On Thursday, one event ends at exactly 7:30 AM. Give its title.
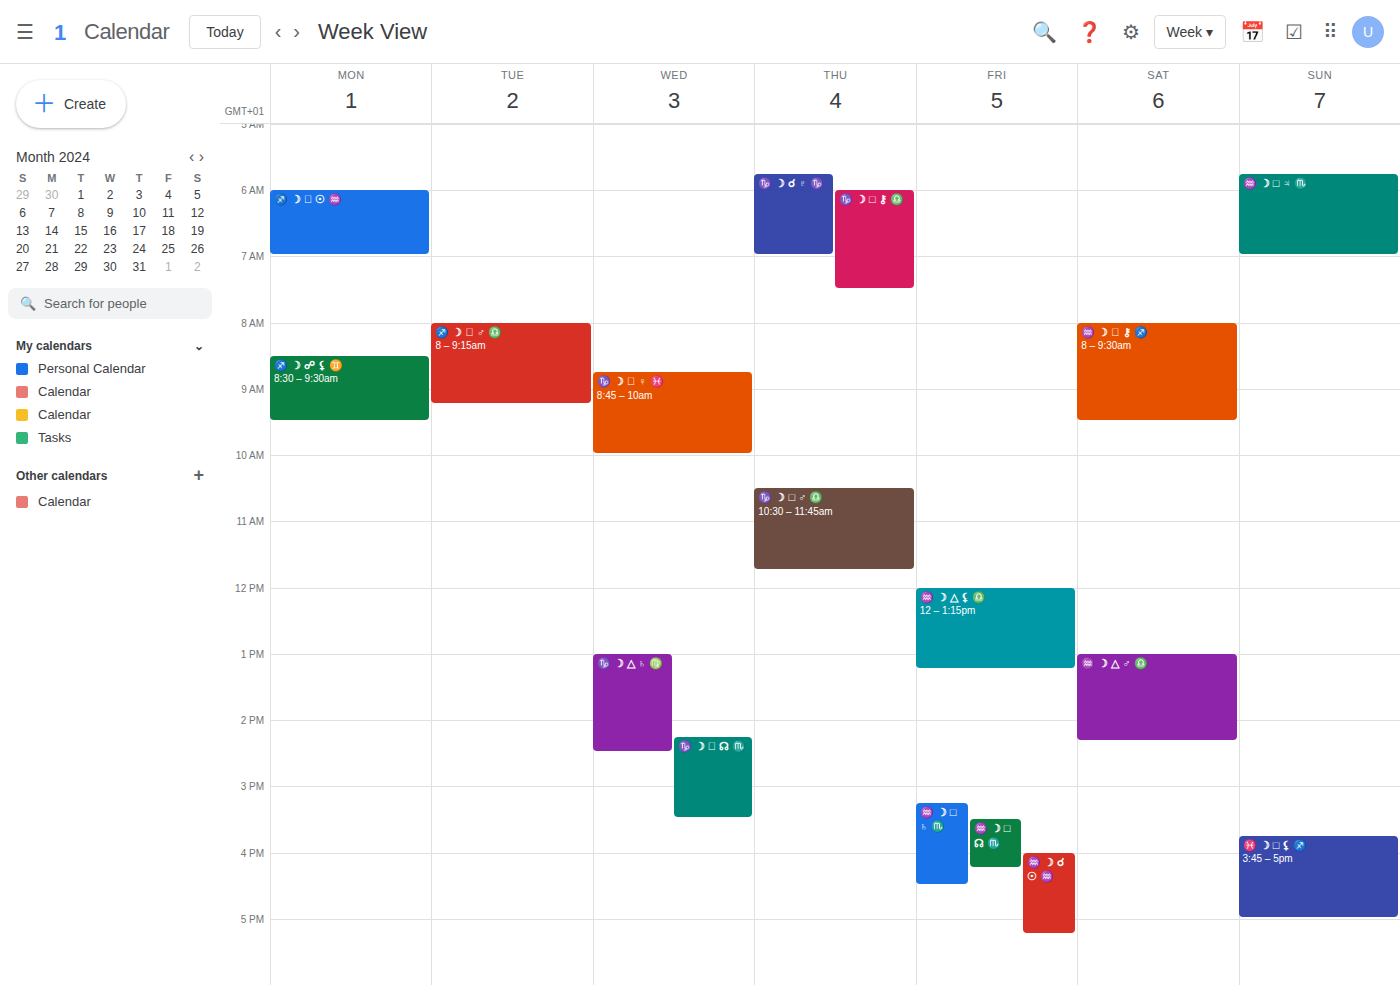
"♑️ ☽ □ ⚷ ♎️"